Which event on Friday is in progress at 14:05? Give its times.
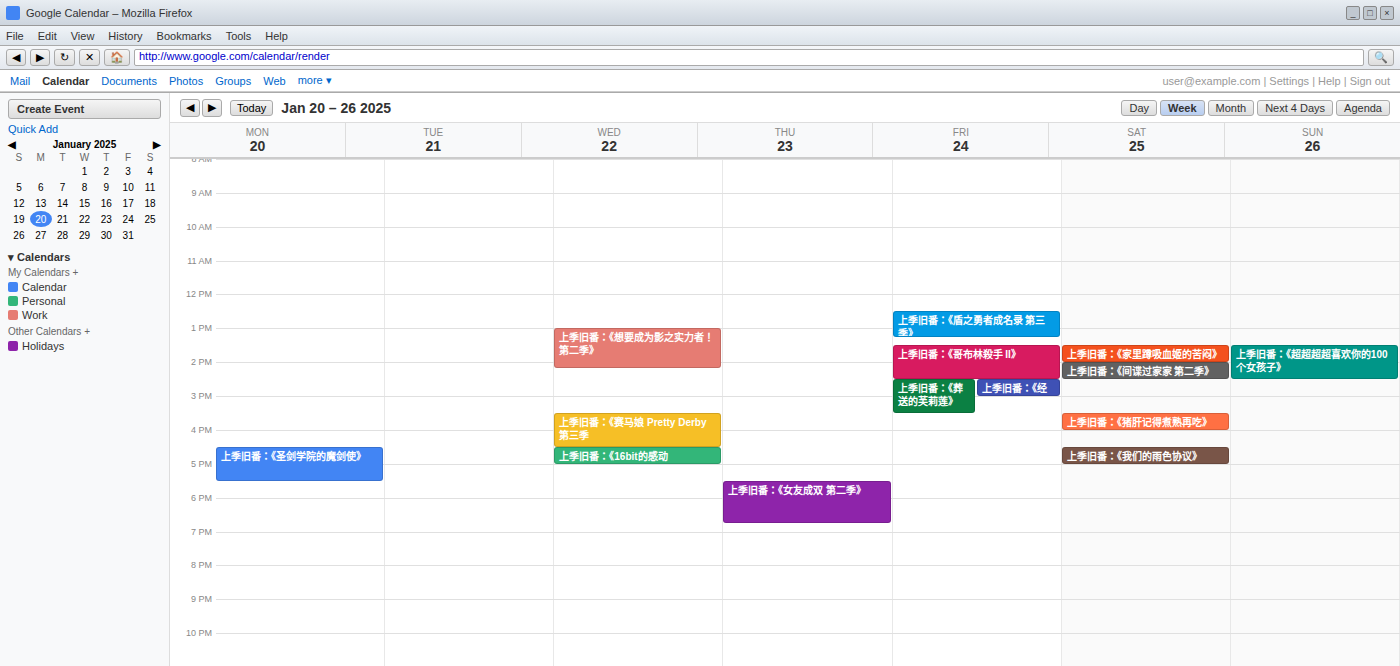
"上季旧番：《哥布林殺手 II》", 13:30 to 14:30